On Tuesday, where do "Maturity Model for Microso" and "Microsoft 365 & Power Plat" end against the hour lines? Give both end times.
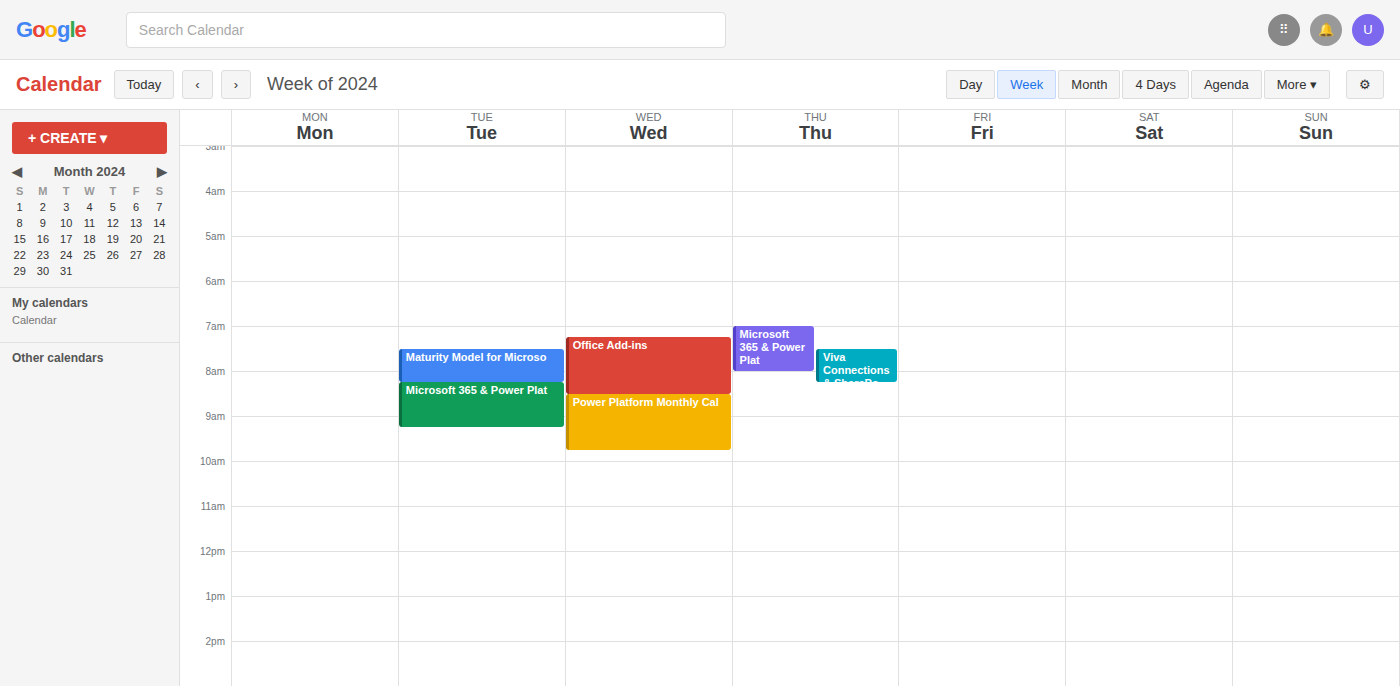
"Maturity Model for Microso": 8:15 AM, neither: a quarter of the way from the 8 AM line to the 9 AM line. "Microsoft 365 & Power Plat": 9:15 AM, neither: a quarter of the way from the 9 AM line to the 10 AM line.